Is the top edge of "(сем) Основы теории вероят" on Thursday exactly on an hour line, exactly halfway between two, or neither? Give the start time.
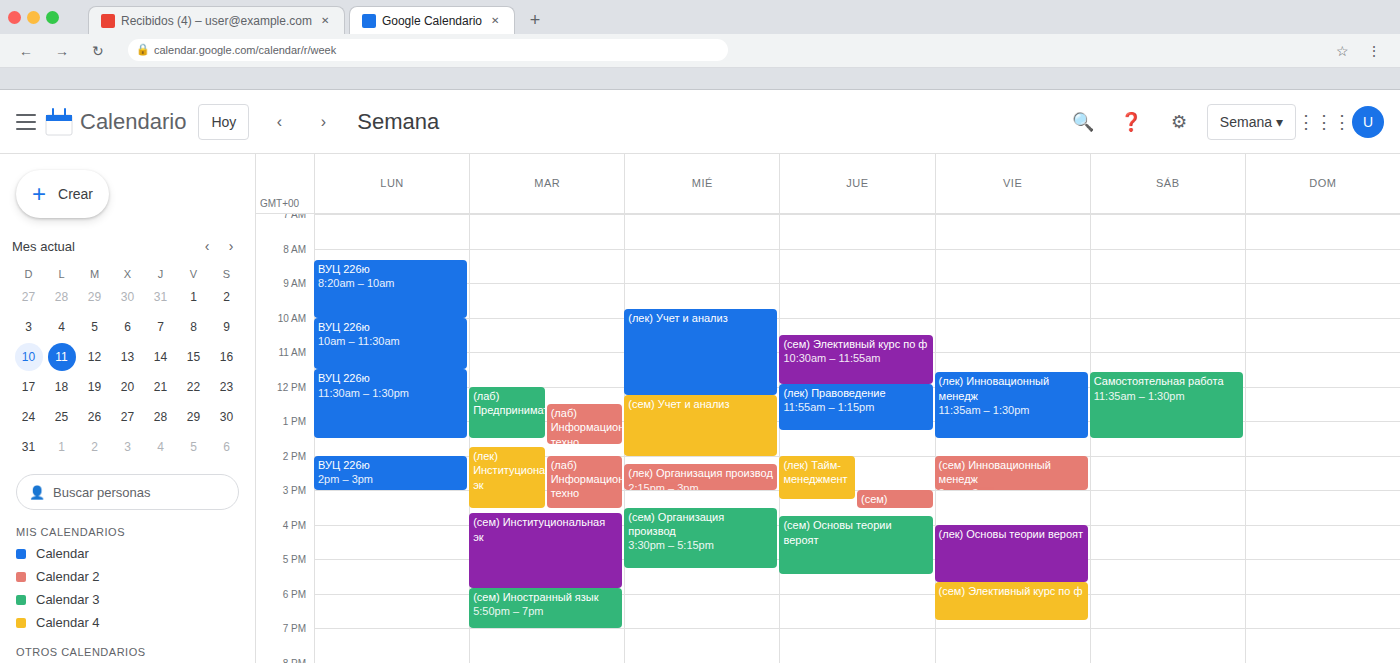
3:45 PM -- neither: three quarters of the way from the 3 PM line to the 4 PM line.